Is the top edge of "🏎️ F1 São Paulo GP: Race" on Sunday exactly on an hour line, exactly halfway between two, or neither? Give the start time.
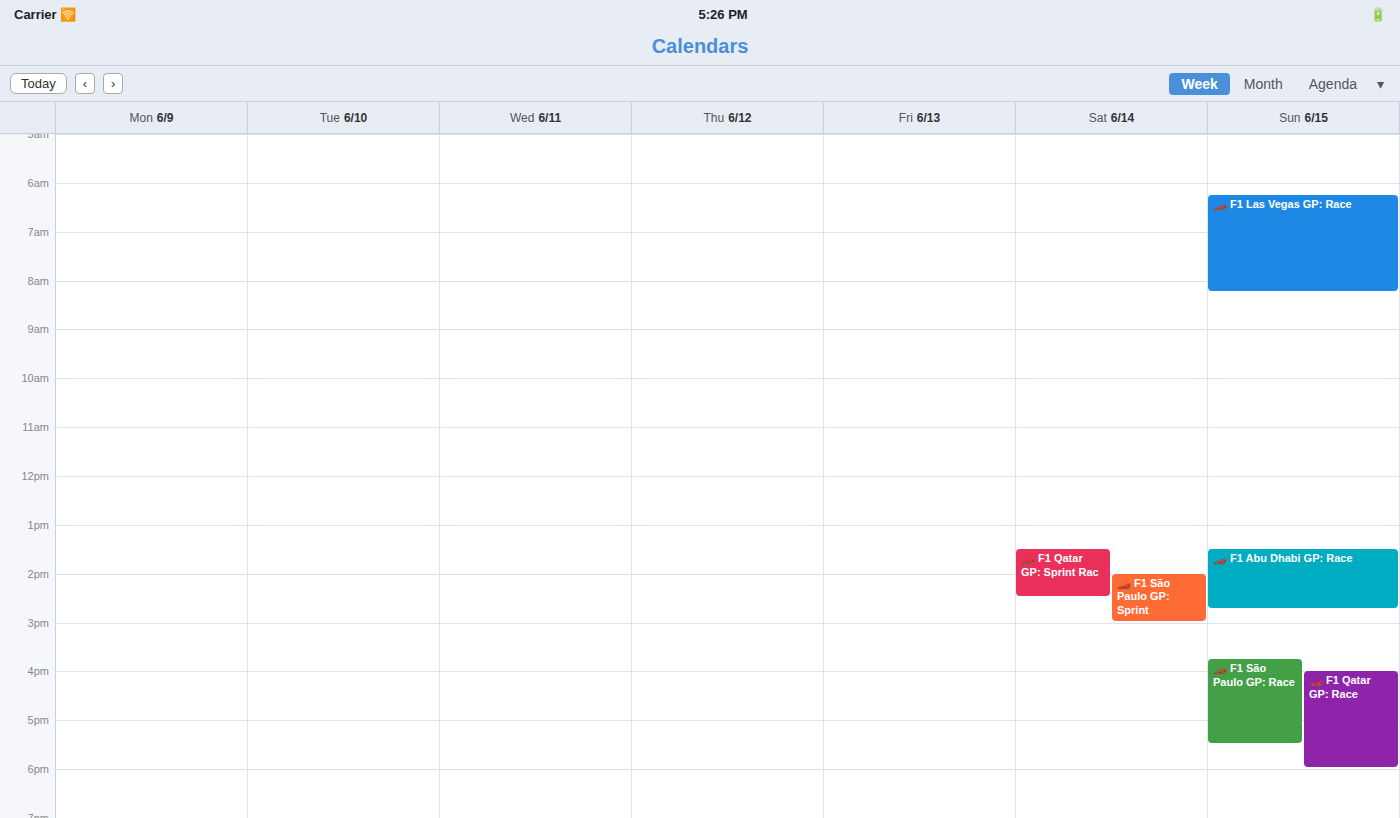
3:45 PM -- neither: three quarters of the way from the 3 PM line to the 4 PM line.